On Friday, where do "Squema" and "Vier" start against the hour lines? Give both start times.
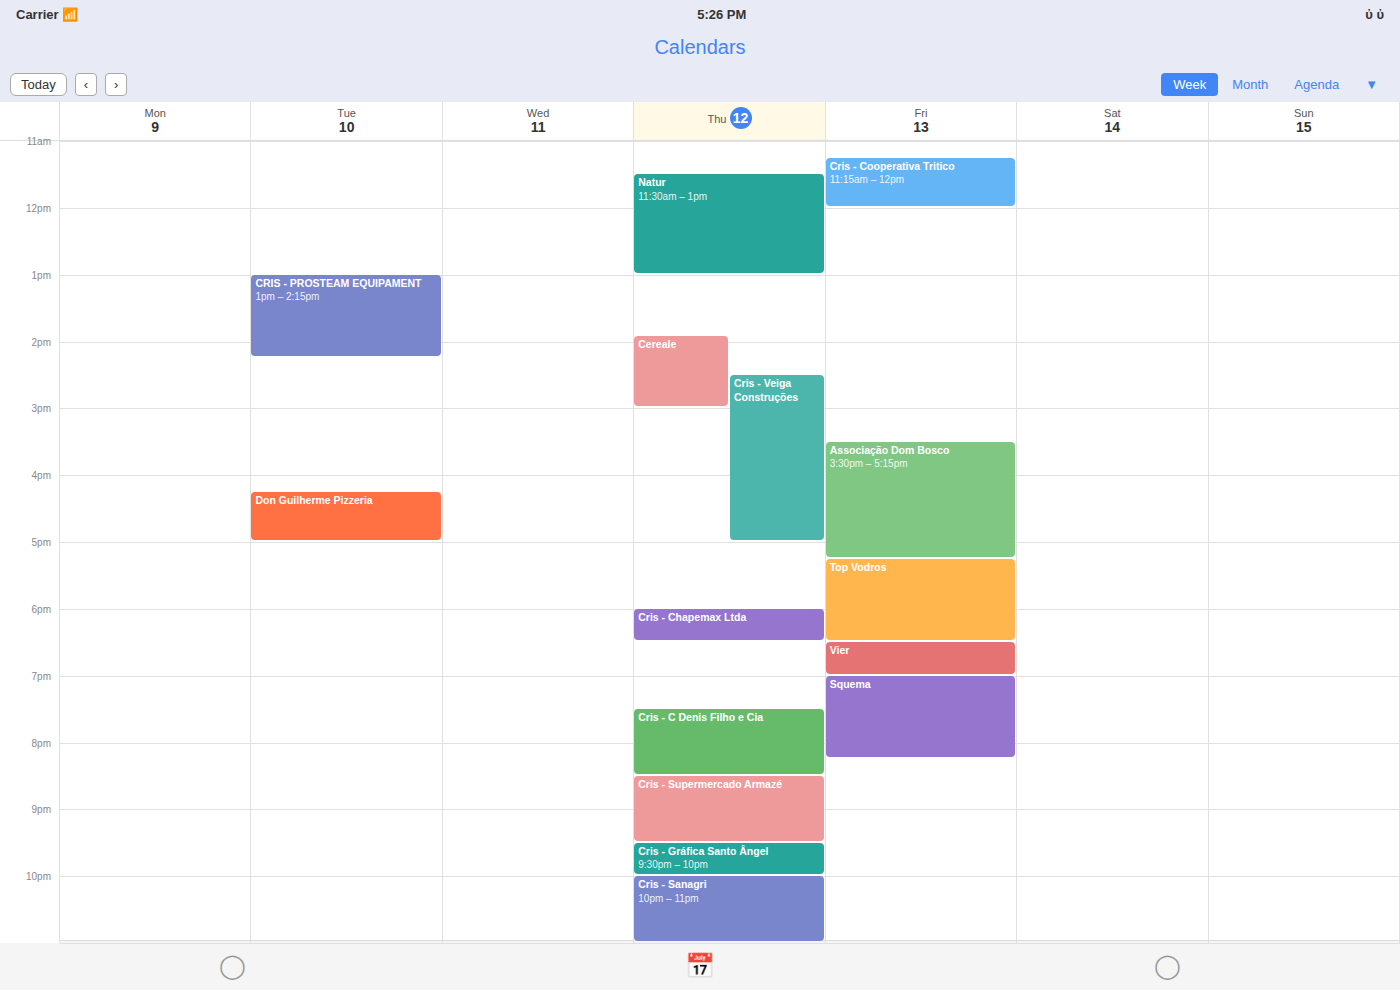
"Squema": 7:00 PM, exactly on the 7 PM line. "Vier": 6:30 PM, halfway between the 6 PM and 7 PM lines.